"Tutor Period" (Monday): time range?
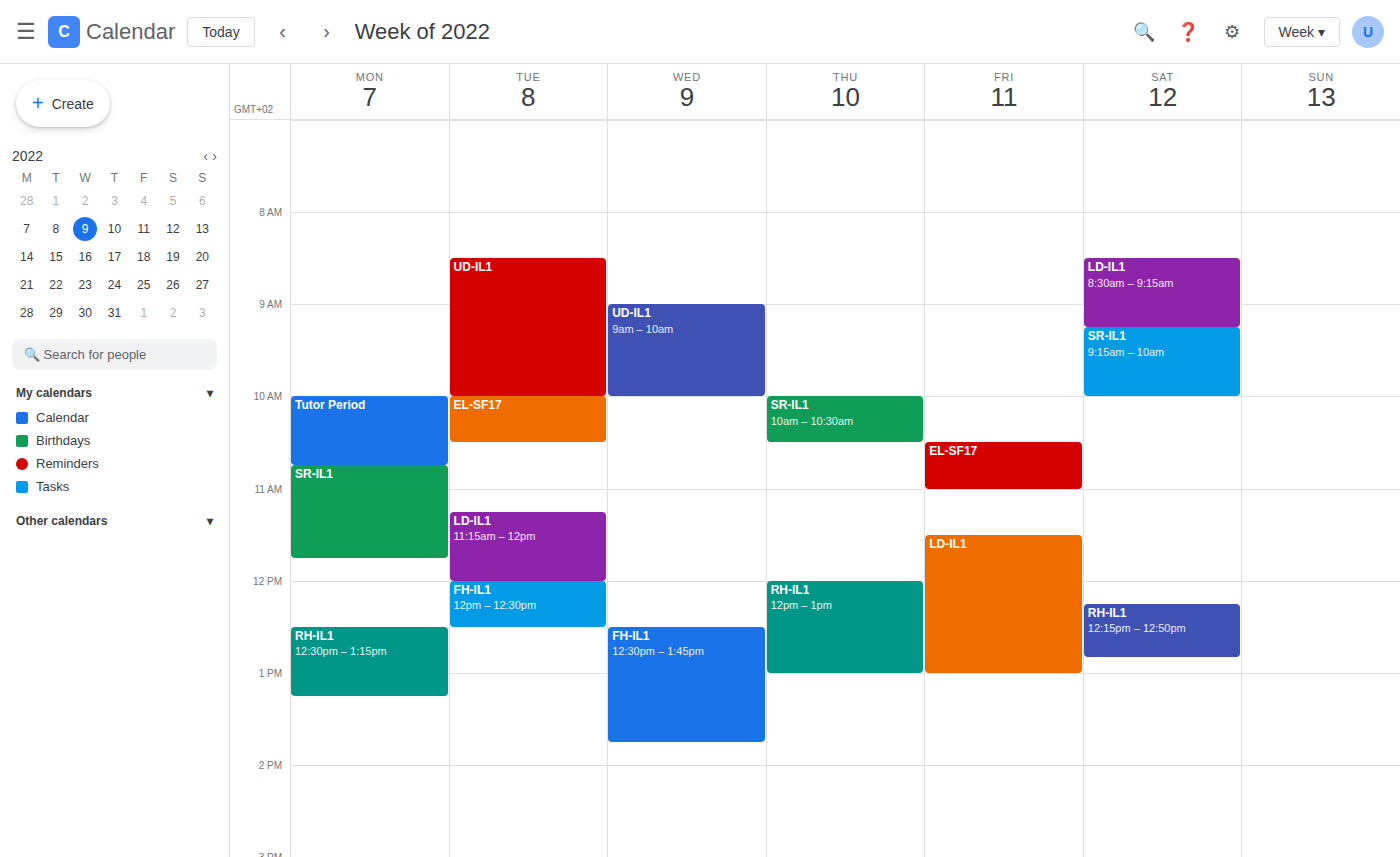
10:00 AM to 10:45 AM